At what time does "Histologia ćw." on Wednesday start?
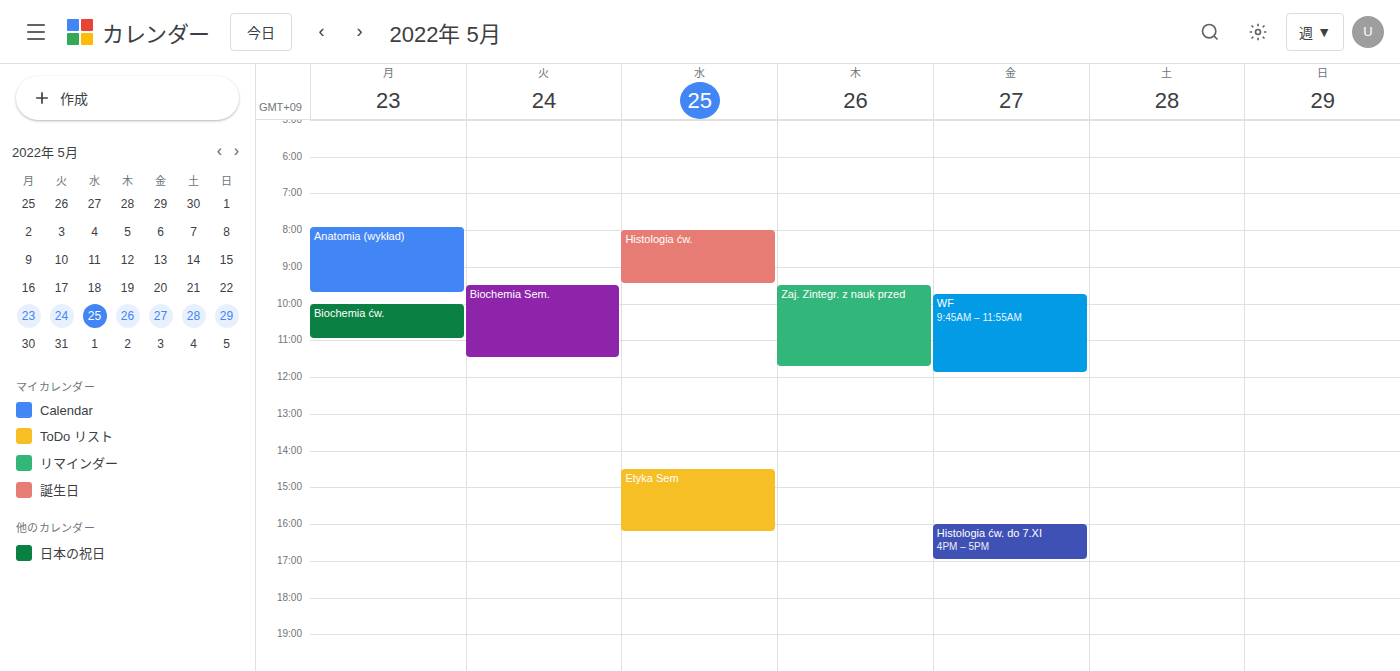
8:00 AM